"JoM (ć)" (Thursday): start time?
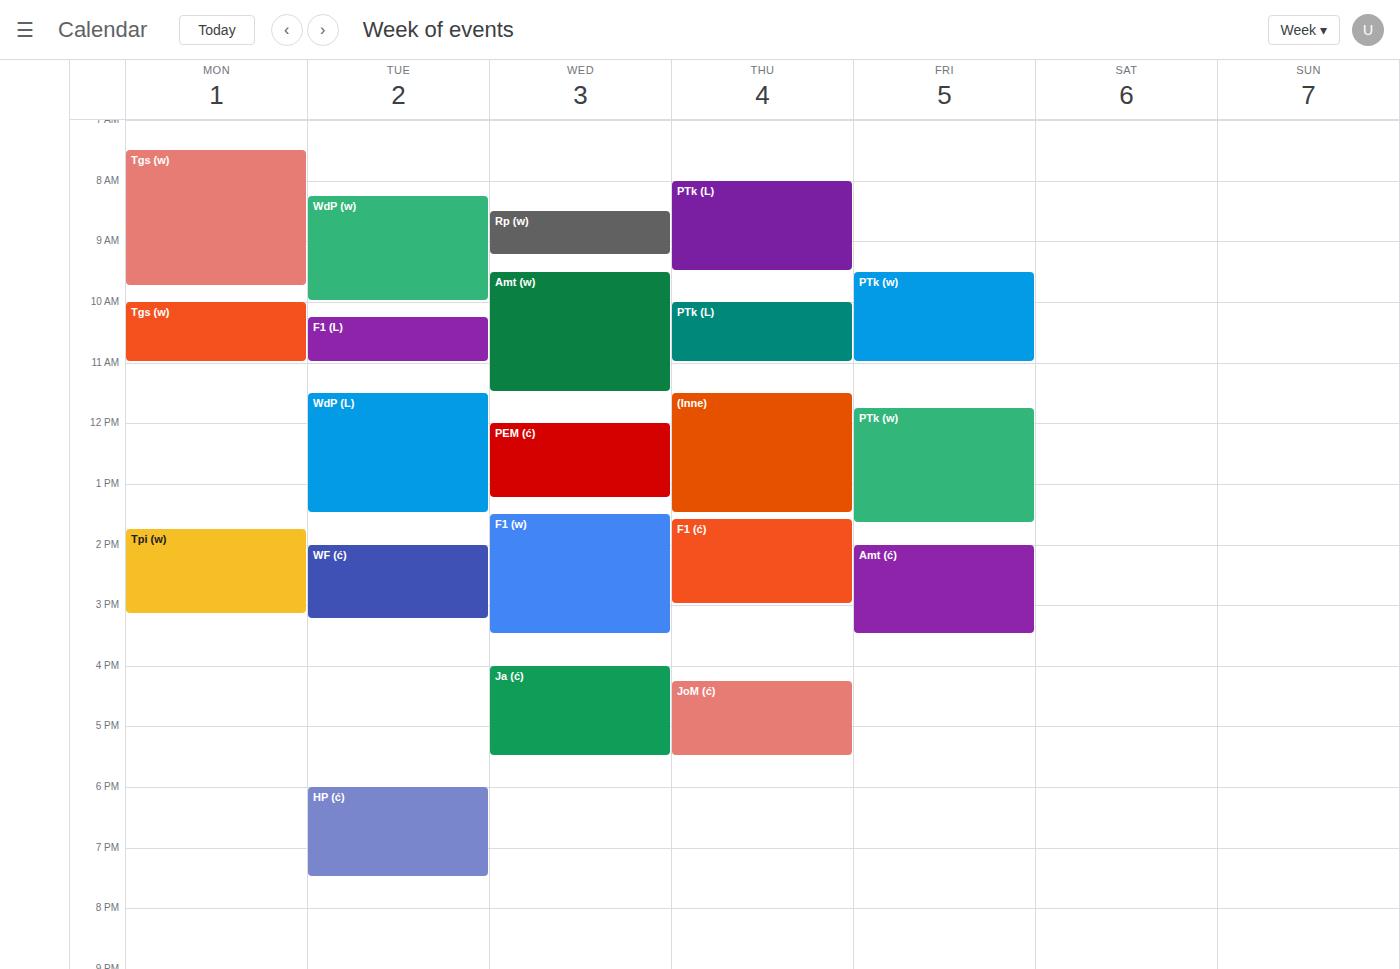
4:15 PM